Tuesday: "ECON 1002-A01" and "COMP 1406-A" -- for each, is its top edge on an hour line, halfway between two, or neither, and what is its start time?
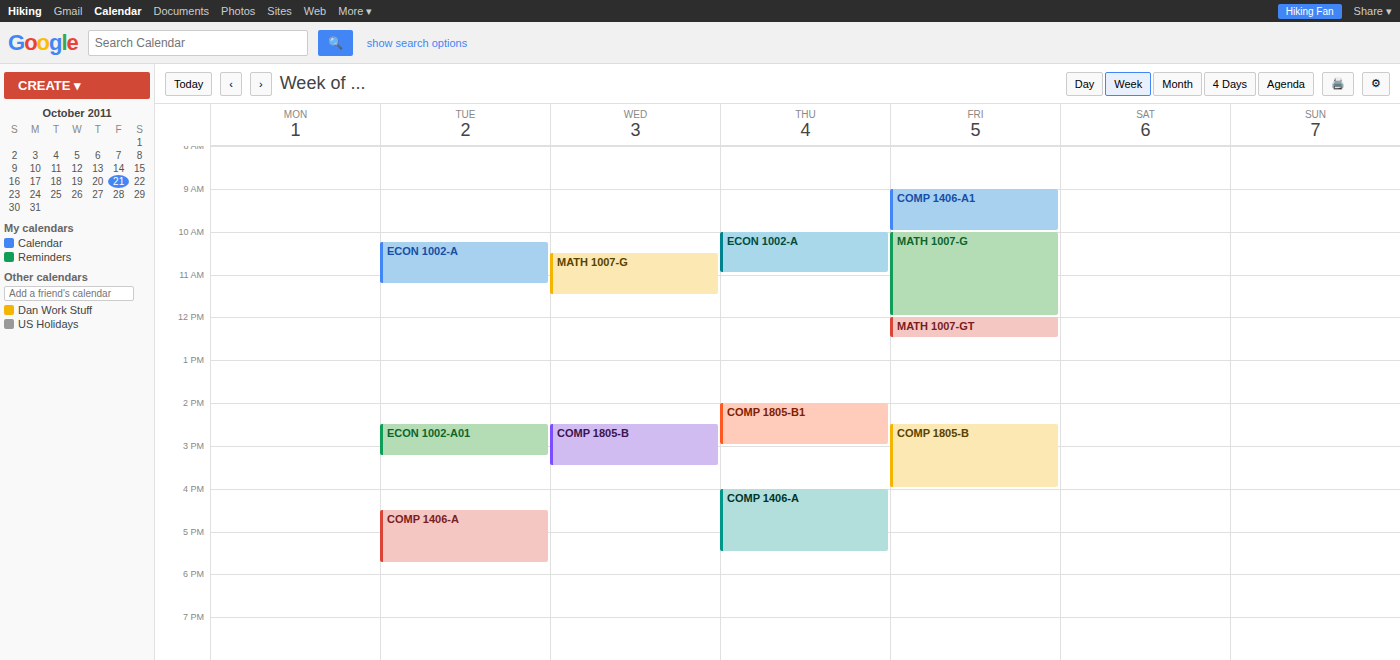
"ECON 1002-A01": 2:30 PM, halfway between the 2 PM and 3 PM lines. "COMP 1406-A": 4:30 PM, halfway between the 4 PM and 5 PM lines.